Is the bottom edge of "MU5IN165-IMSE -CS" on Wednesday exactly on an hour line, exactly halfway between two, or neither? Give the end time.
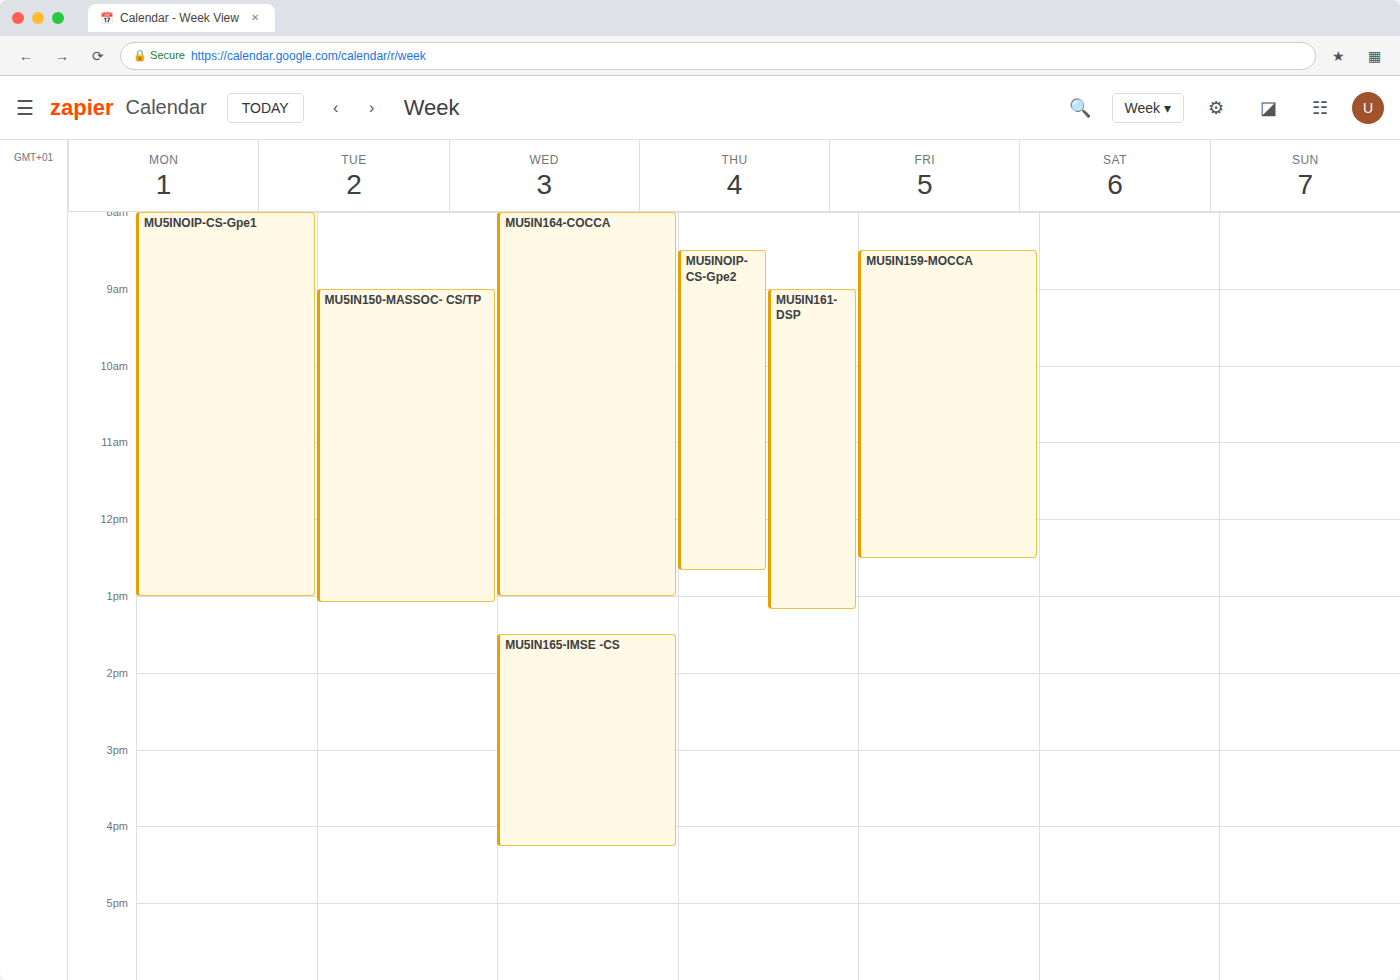
4:15 PM -- neither: a quarter of the way from the 4 PM line to the 5 PM line.